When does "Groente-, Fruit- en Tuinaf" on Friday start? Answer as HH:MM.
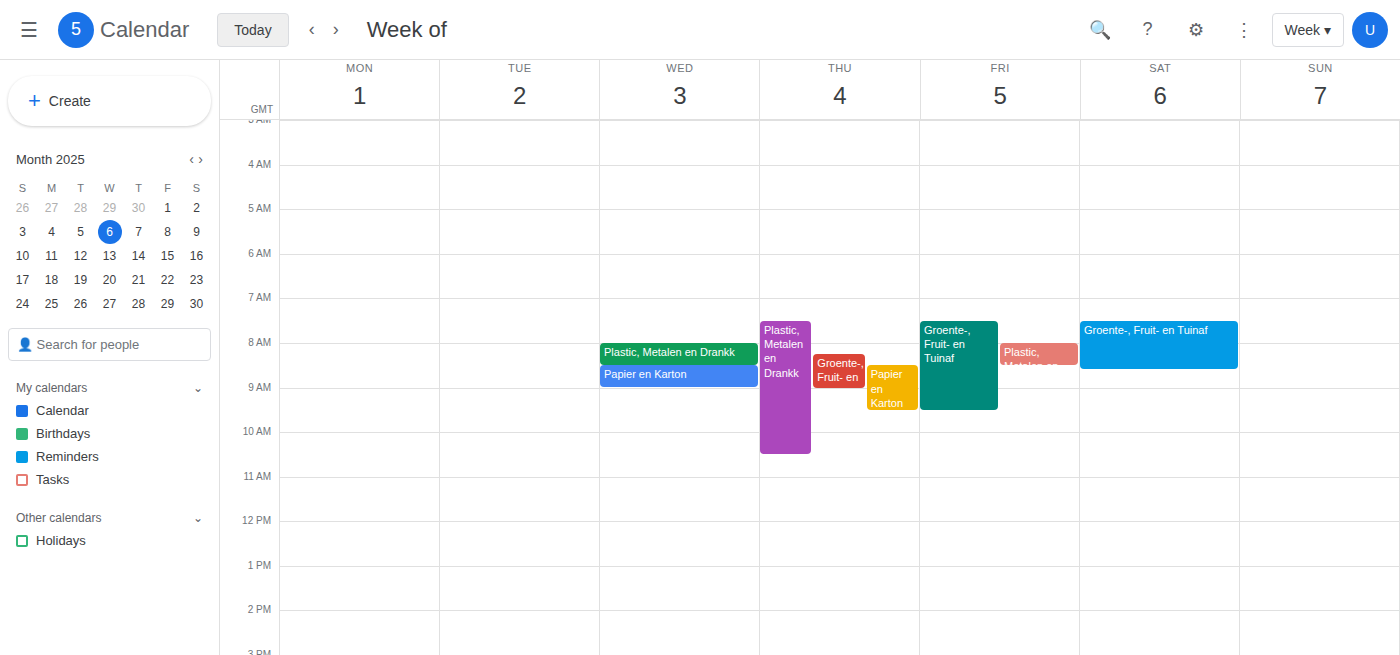
07:30